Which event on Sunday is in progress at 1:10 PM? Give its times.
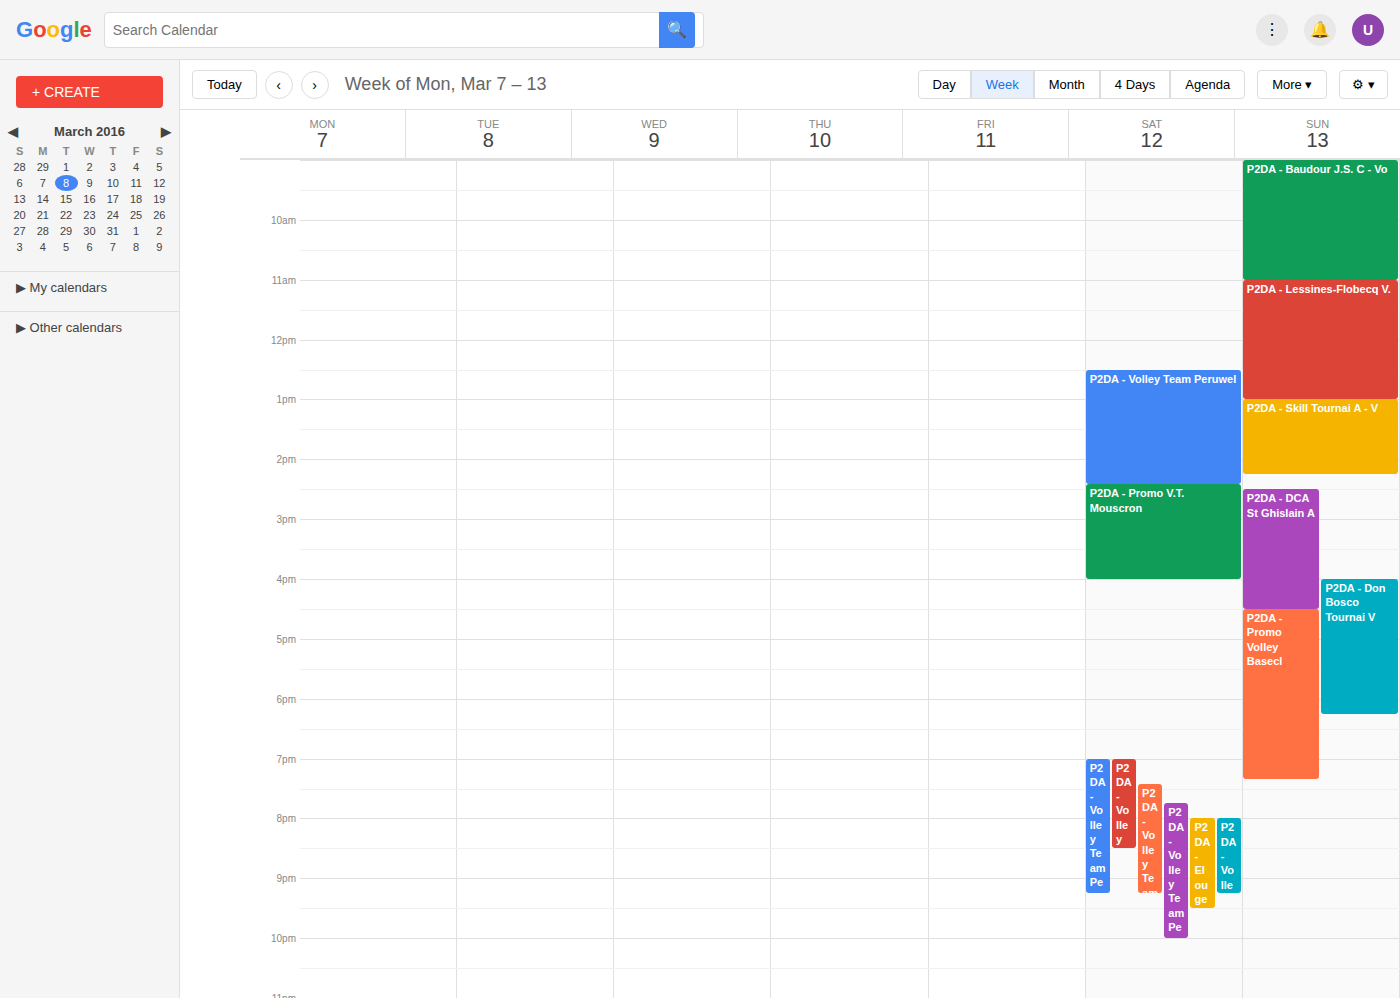
"P2DA - Skill Tournai A - V", 1:00 PM to 2:15 PM